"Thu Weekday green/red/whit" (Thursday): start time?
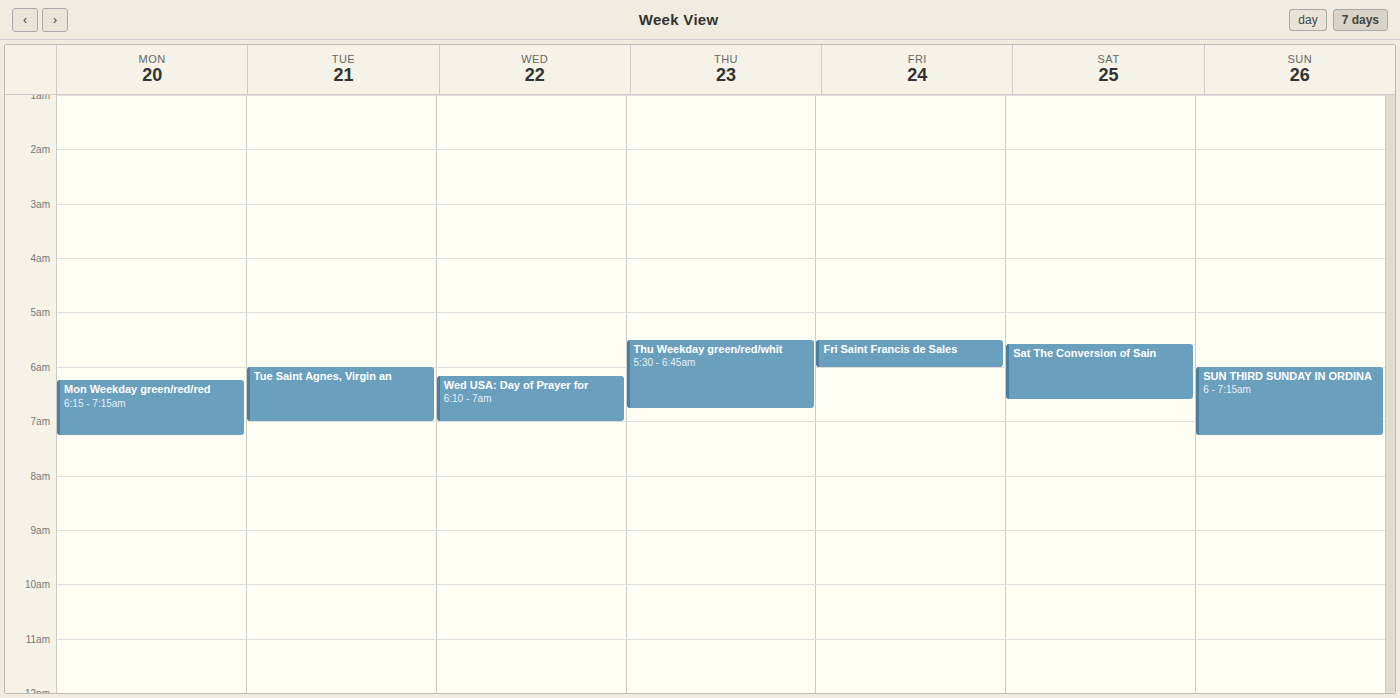
5:30 AM